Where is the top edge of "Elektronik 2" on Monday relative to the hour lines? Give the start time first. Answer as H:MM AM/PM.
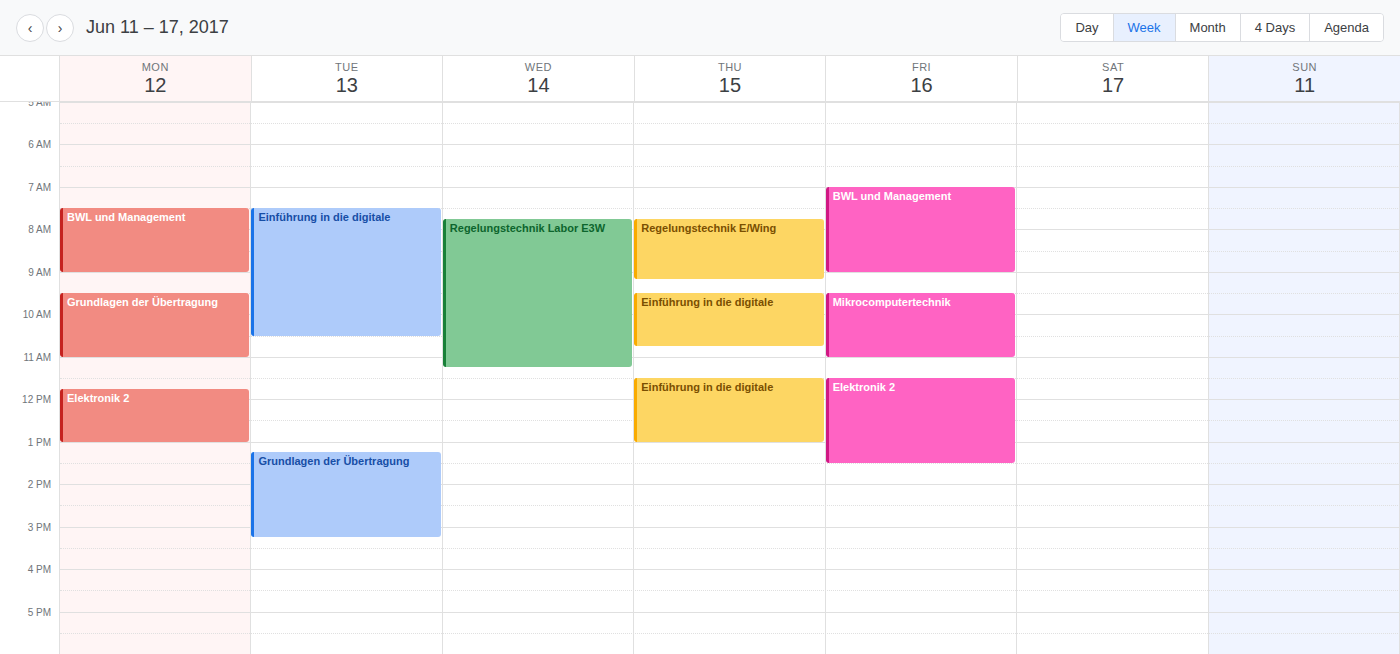
11:45 AM -- neither: three quarters of the way from the 11 AM line to the 12 PM line.